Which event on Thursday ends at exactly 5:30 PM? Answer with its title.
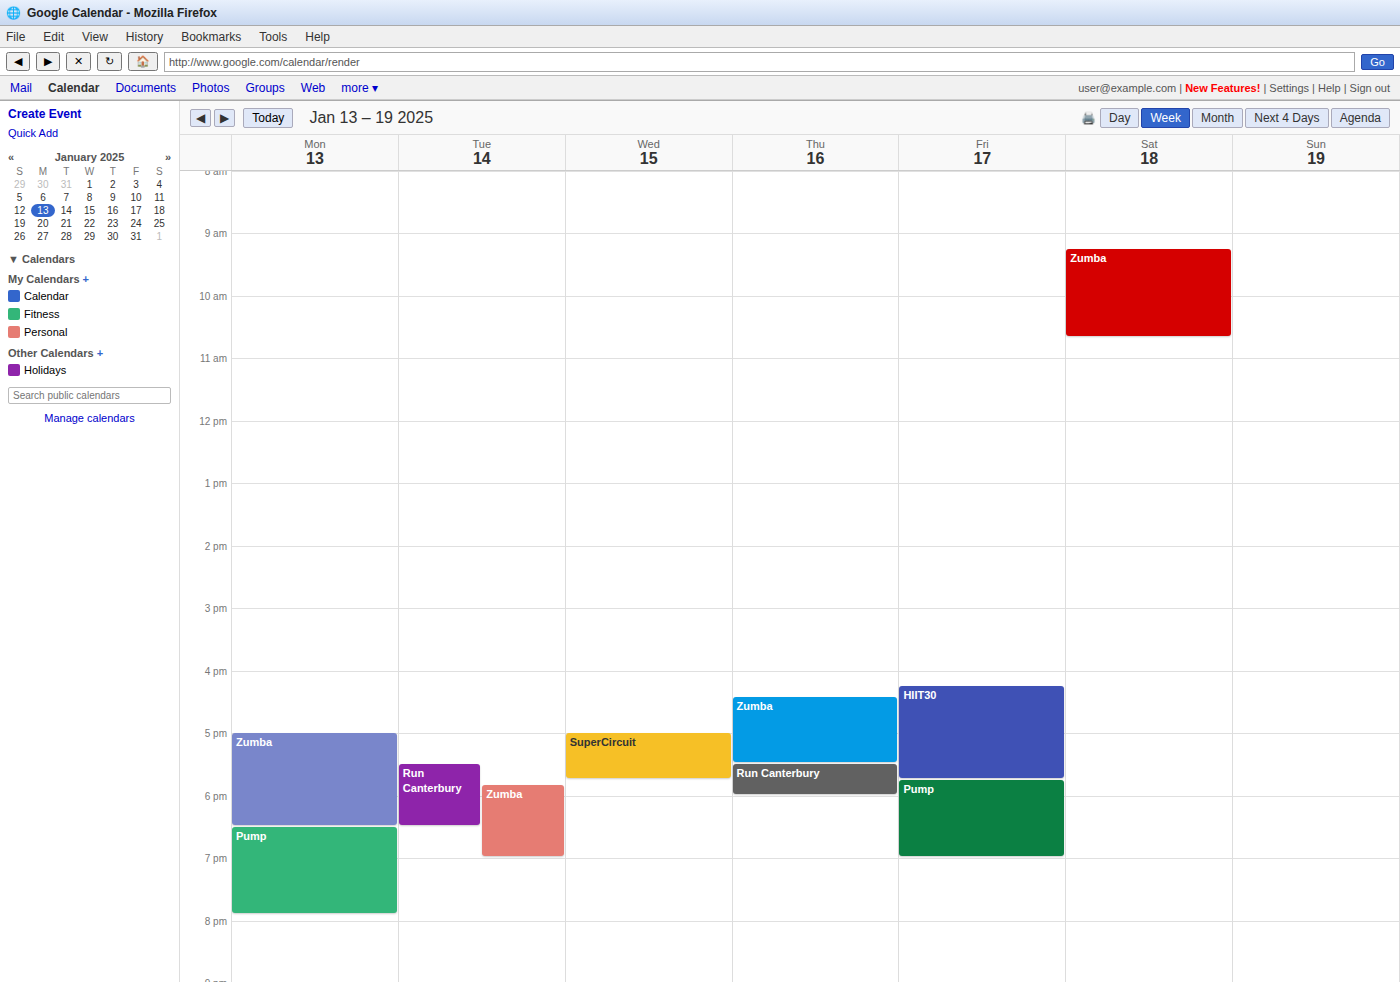
"Zumba"